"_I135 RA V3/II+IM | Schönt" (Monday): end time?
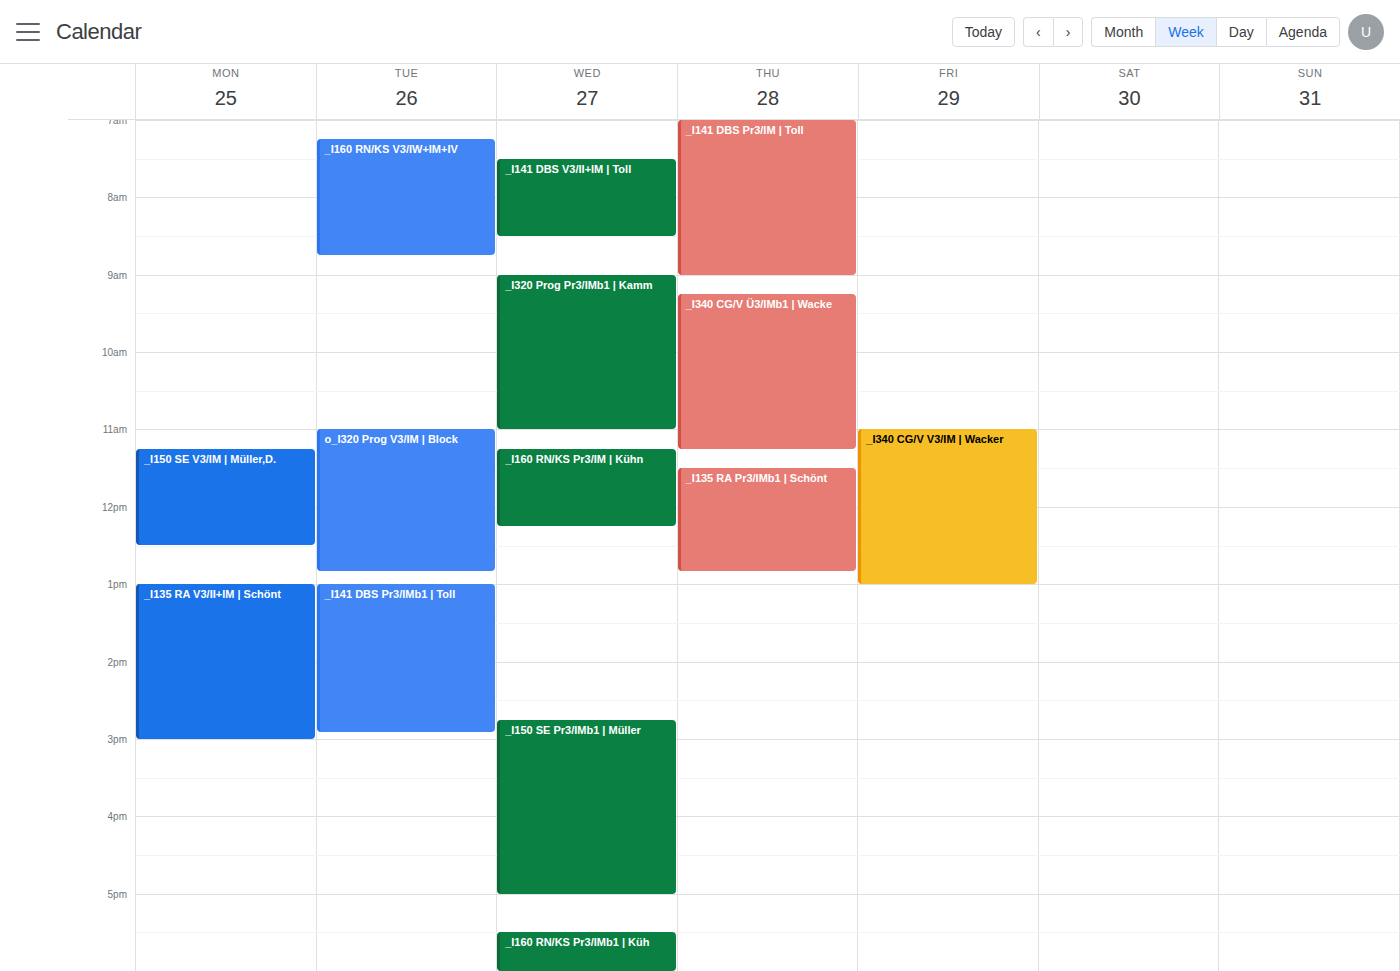
3:00 PM